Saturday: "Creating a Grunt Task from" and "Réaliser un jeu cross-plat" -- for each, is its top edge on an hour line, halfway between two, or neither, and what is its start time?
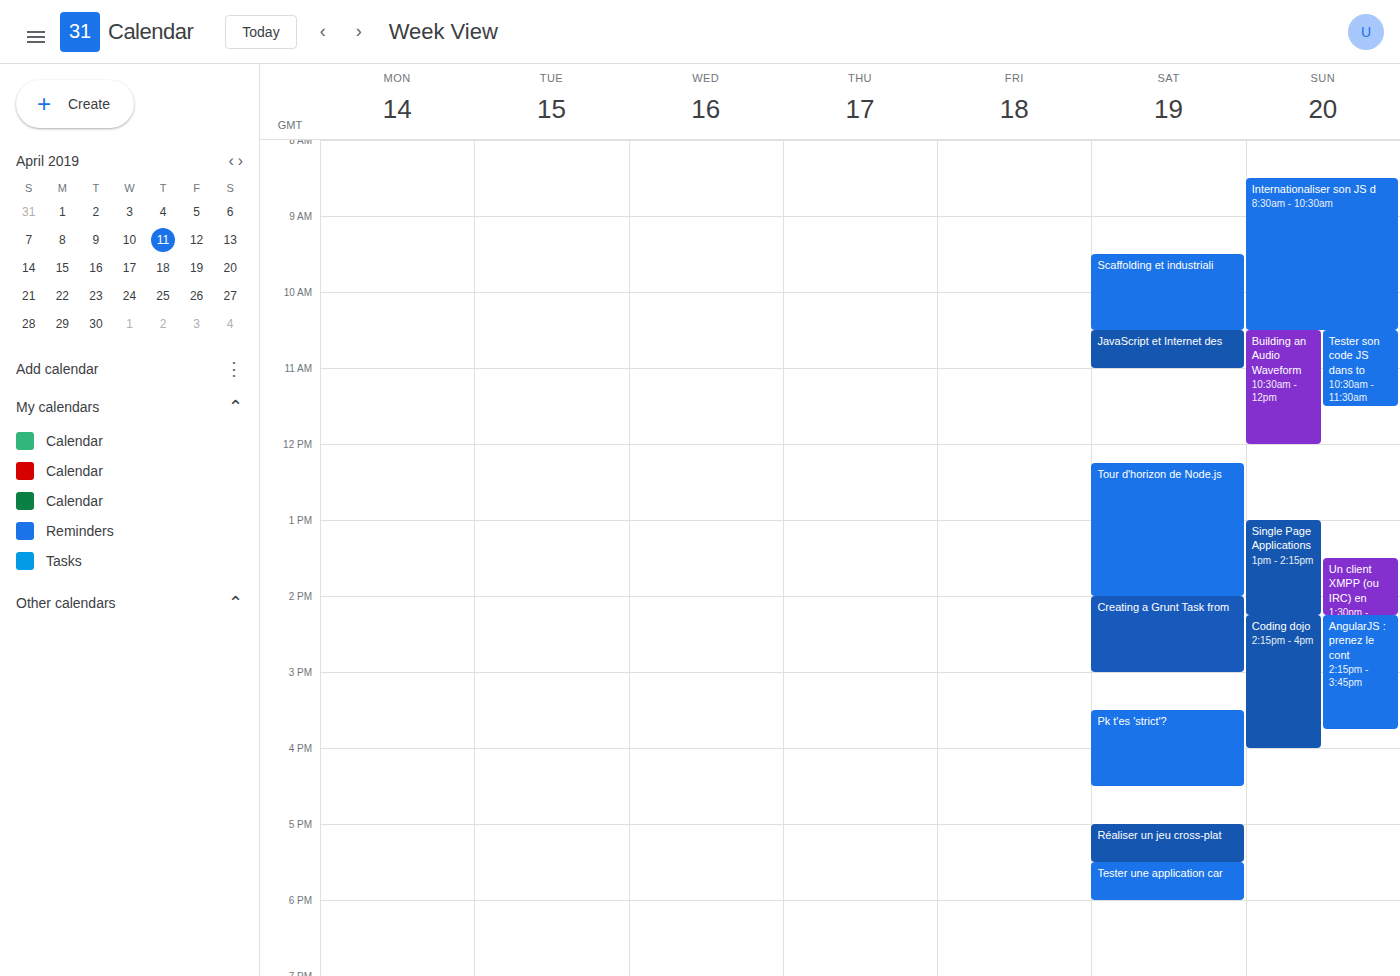
"Creating a Grunt Task from": 2:00 PM, exactly on the 2 PM line. "Réaliser un jeu cross-plat": 5:00 PM, exactly on the 5 PM line.